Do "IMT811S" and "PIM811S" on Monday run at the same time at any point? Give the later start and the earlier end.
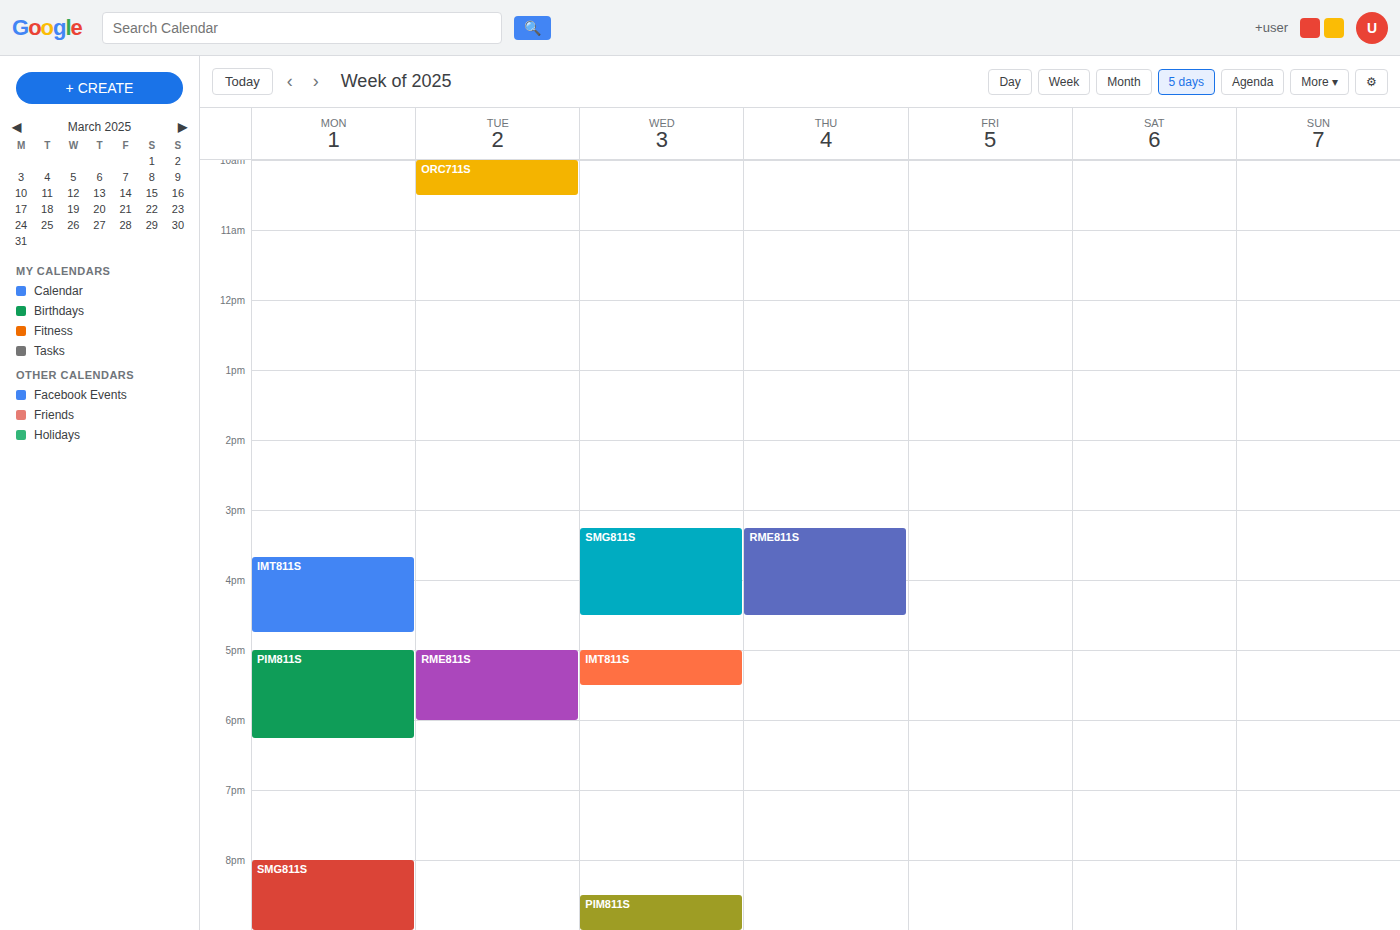
"IMT811S" ends at 4:45 PM and "PIM811S" starts at 5:00 PM -- no overlap.